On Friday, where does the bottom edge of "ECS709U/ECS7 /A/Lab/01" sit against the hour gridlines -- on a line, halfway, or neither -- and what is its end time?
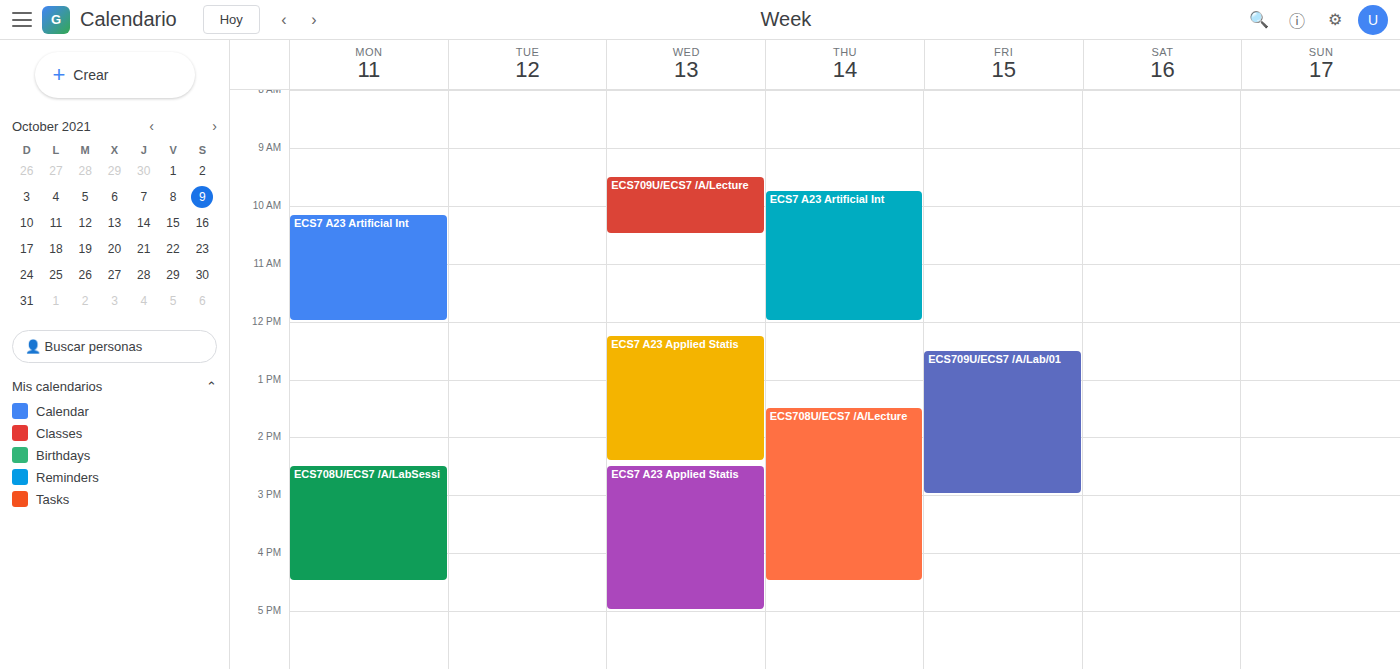
3:00 PM -- exactly on the 3 PM line.